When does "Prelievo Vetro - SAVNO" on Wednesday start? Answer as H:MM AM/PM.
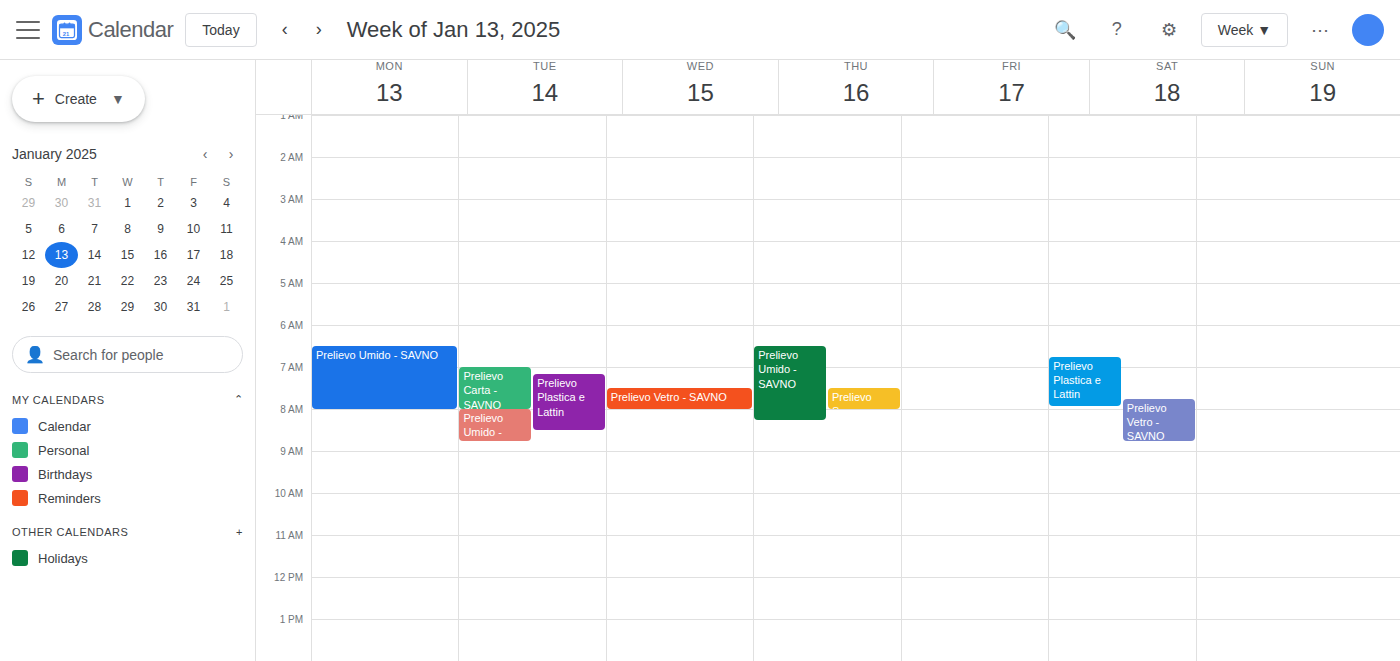
7:30 AM